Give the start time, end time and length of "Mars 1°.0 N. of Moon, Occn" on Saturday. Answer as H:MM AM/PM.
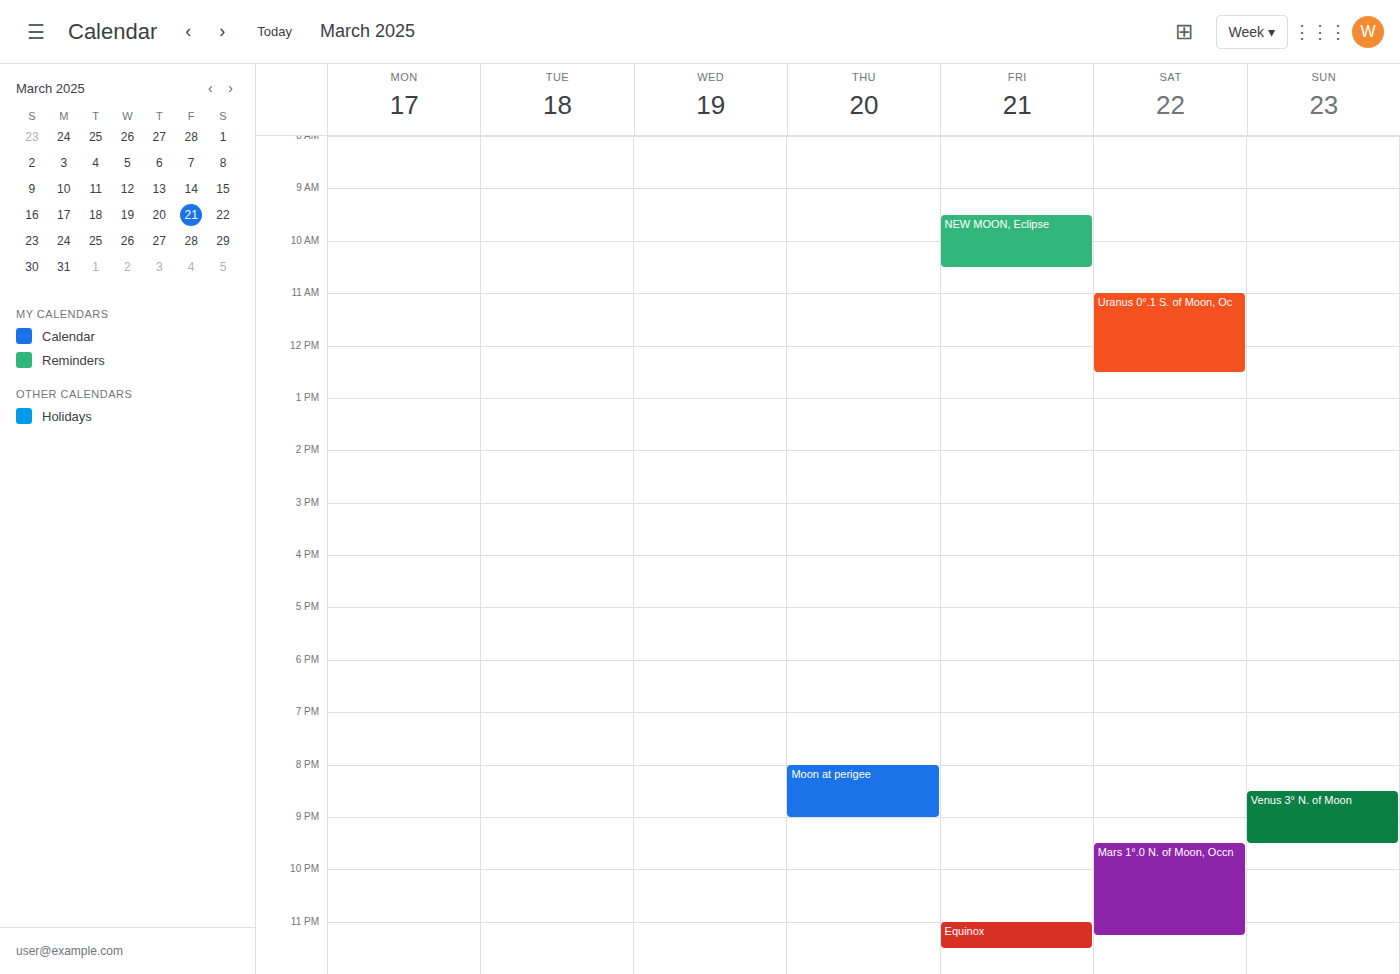
9:30 PM to 11:15 PM, 1 hour 45 minutes